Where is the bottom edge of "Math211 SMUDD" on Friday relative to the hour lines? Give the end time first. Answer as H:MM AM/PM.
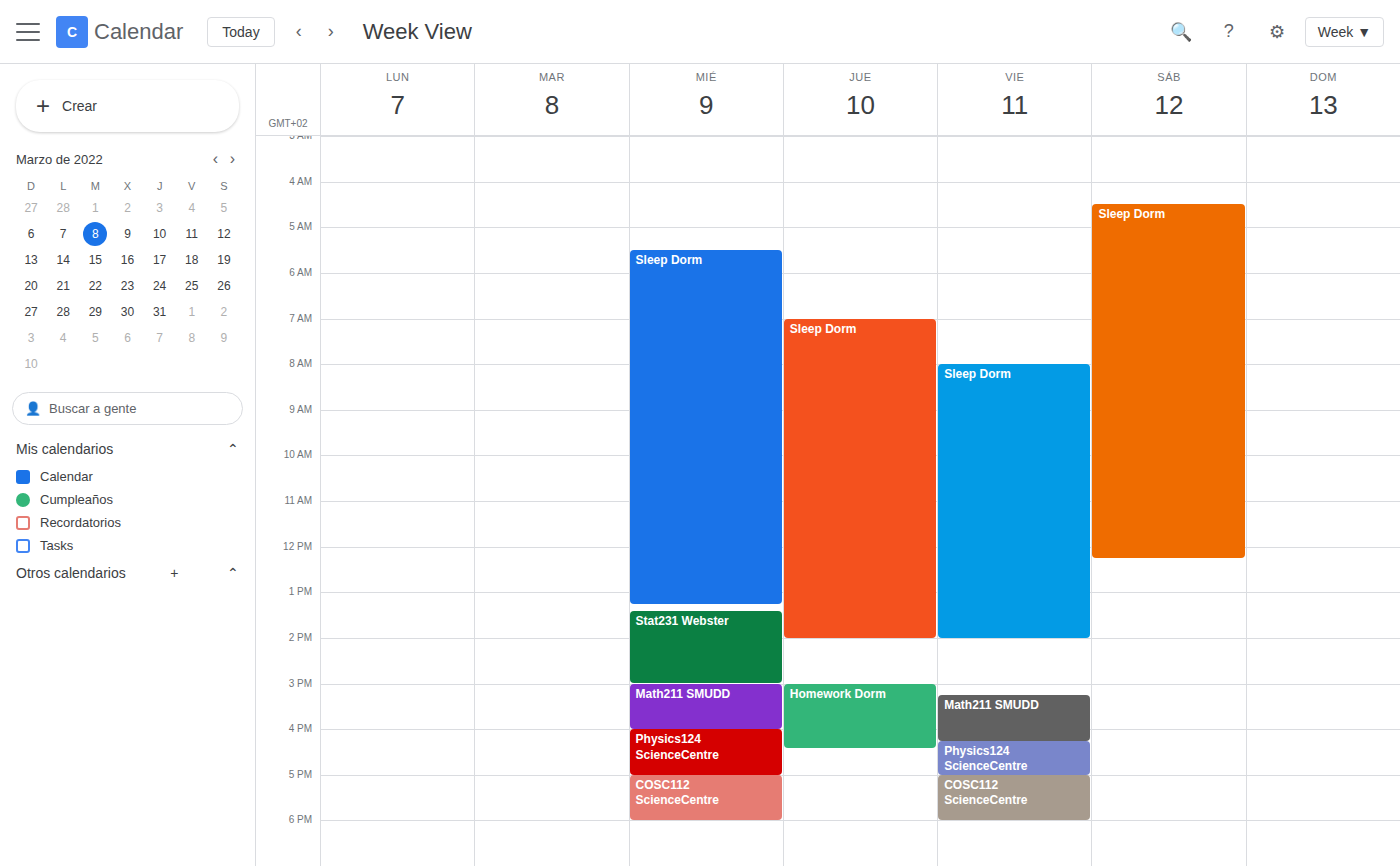
4:15 PM -- neither: a quarter of the way from the 4 PM line to the 5 PM line.